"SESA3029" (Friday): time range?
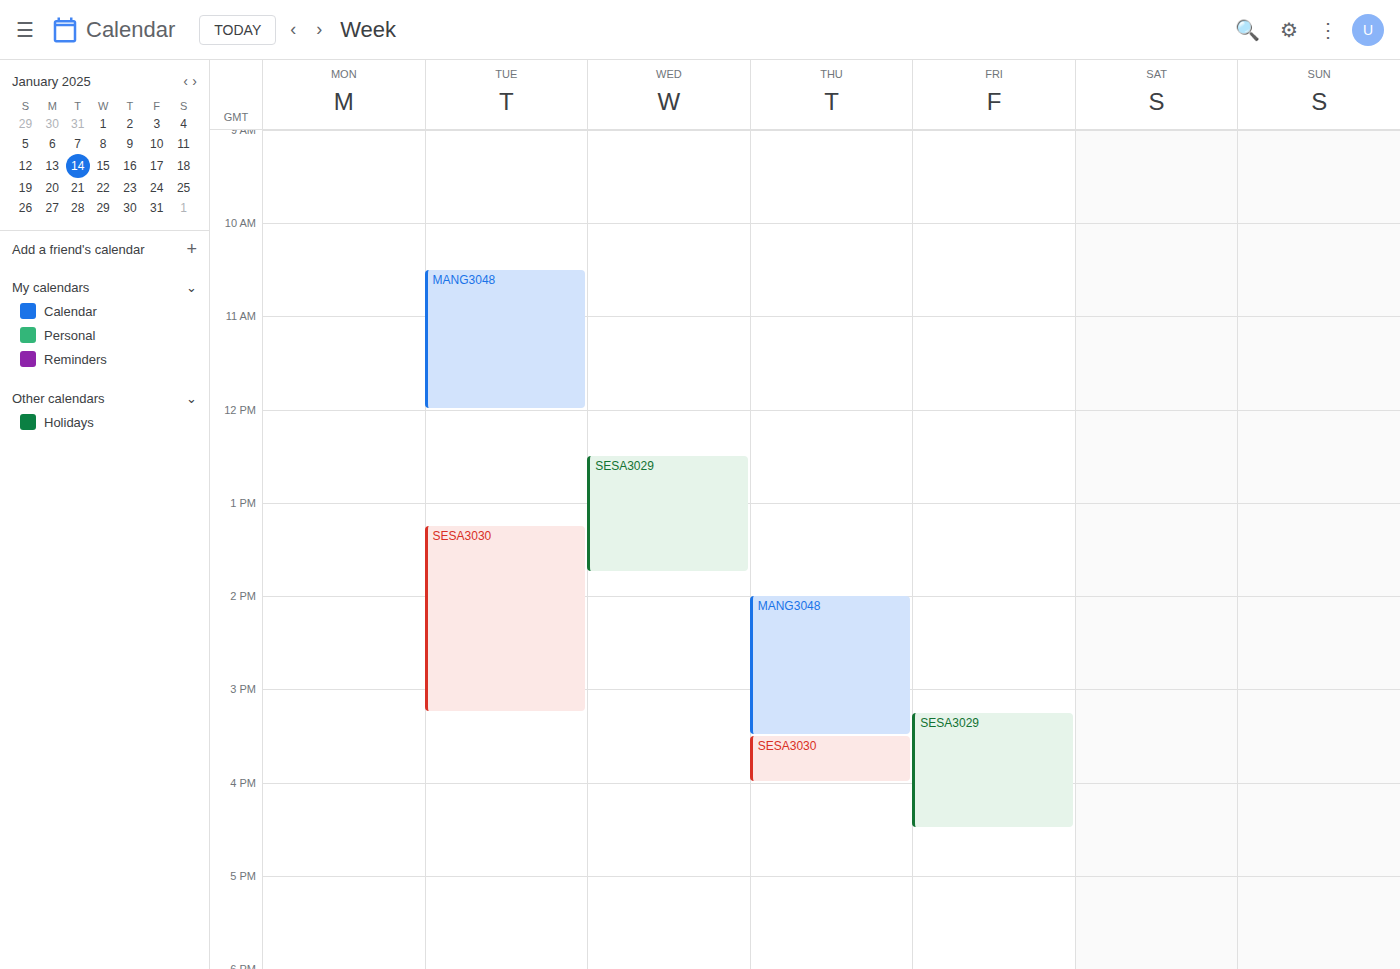
3:15 PM to 4:30 PM